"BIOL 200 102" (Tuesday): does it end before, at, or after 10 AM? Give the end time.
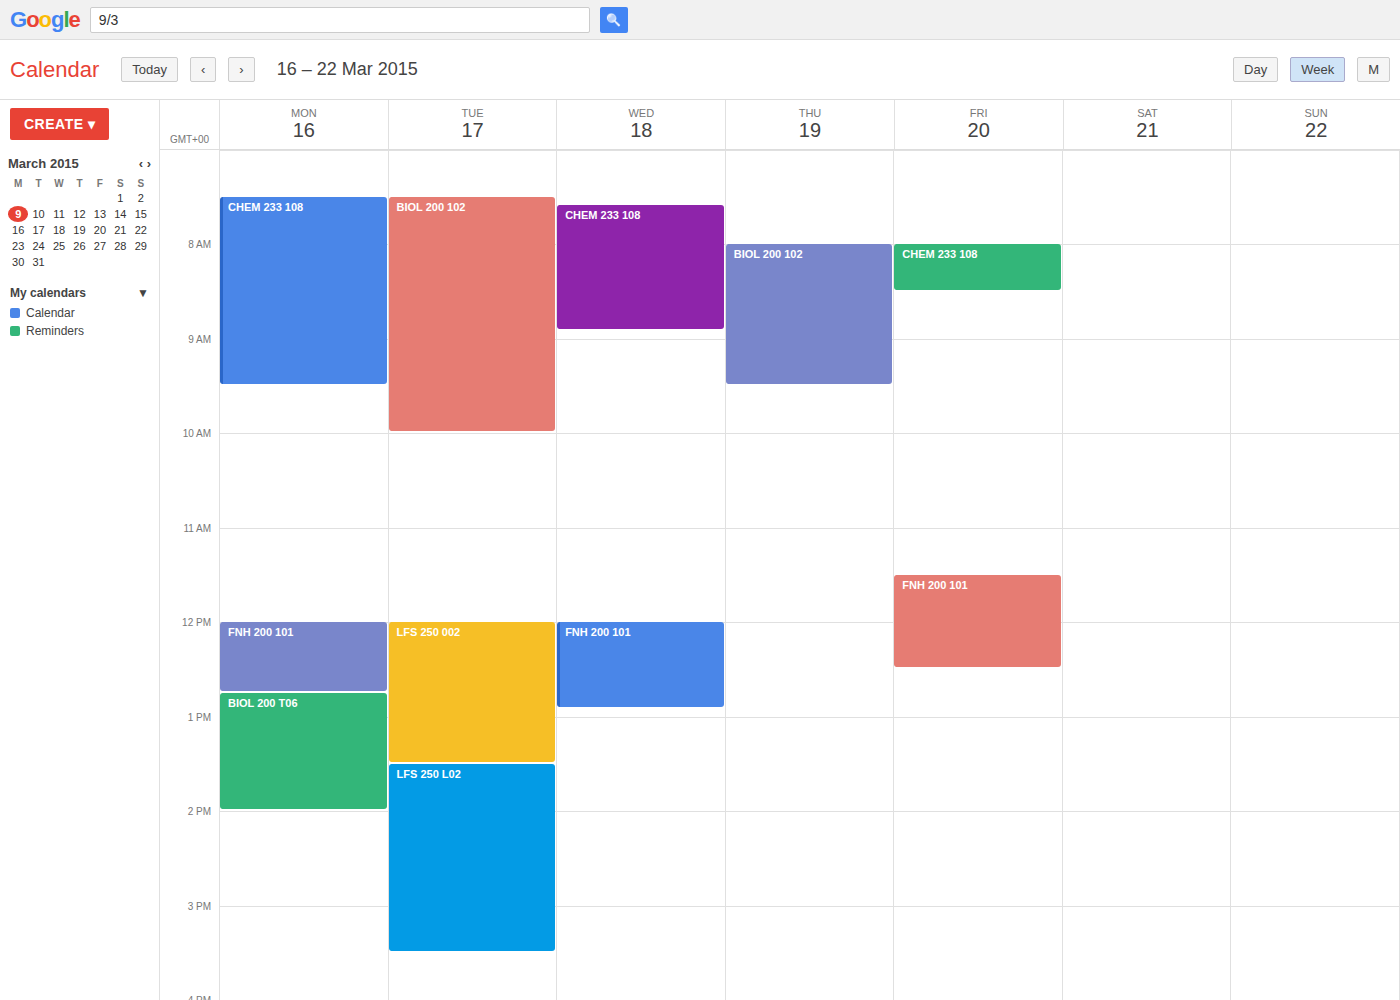
10:00 AM -- exactly at 10 AM, on the 10 AM line.